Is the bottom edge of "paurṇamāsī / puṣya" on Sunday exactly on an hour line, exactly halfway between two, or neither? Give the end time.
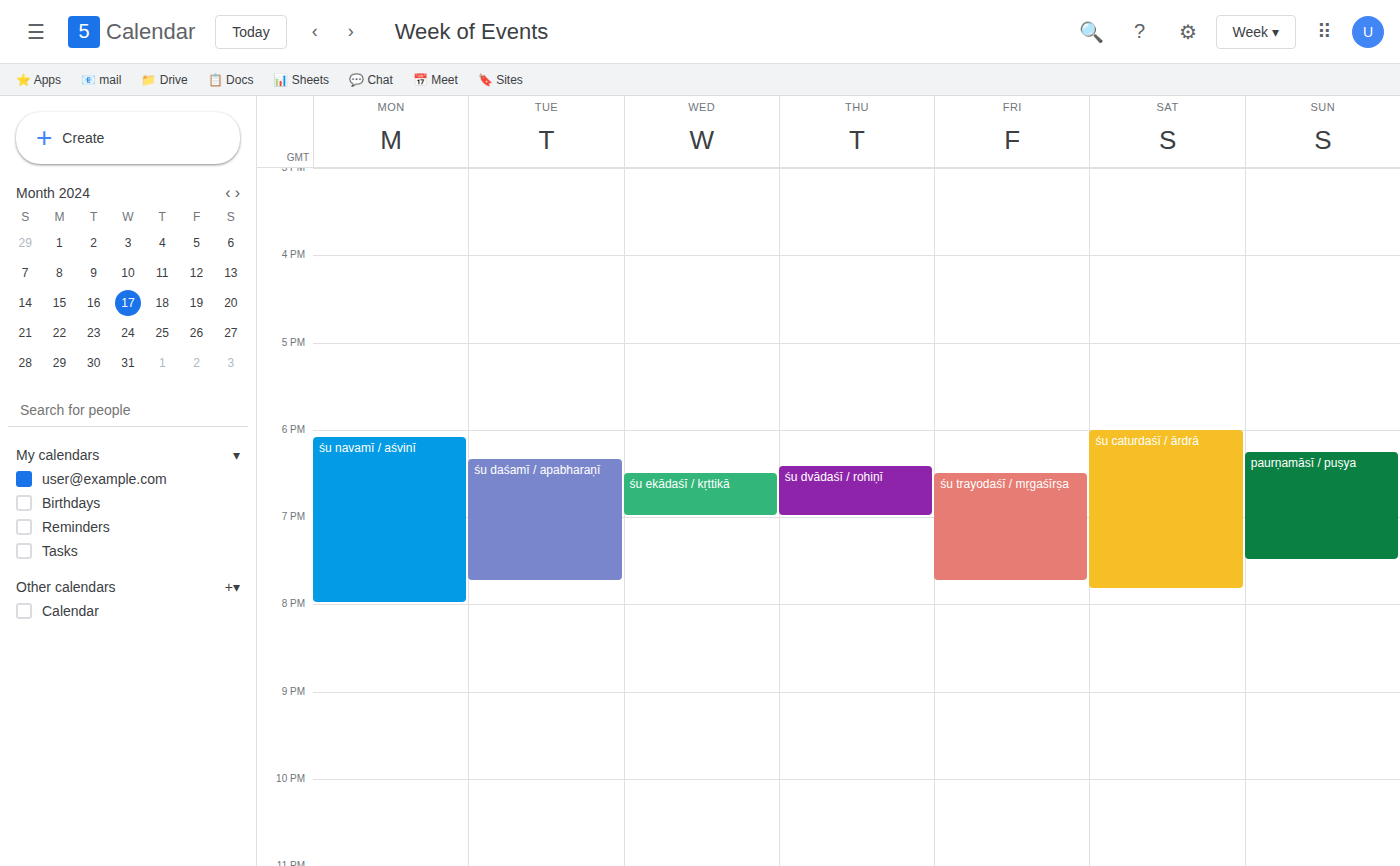
7:30 PM -- halfway between the 7 PM and 8 PM lines.